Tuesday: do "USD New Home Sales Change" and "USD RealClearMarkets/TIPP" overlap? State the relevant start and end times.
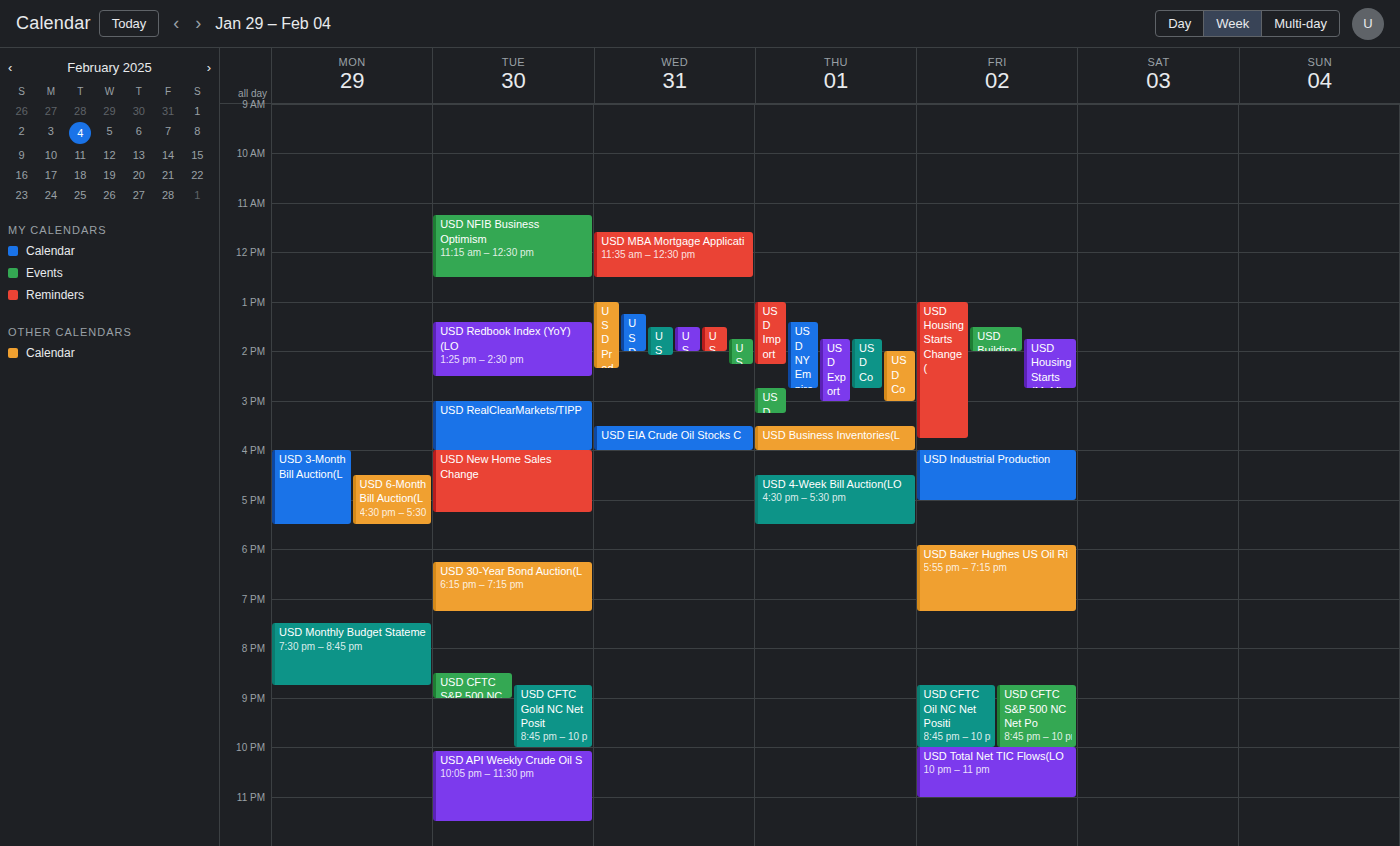
"USD RealClearMarkets/TIPP" ends at 16:00, exactly when "USD New Home Sales Change" starts -- they touch but do not overlap.